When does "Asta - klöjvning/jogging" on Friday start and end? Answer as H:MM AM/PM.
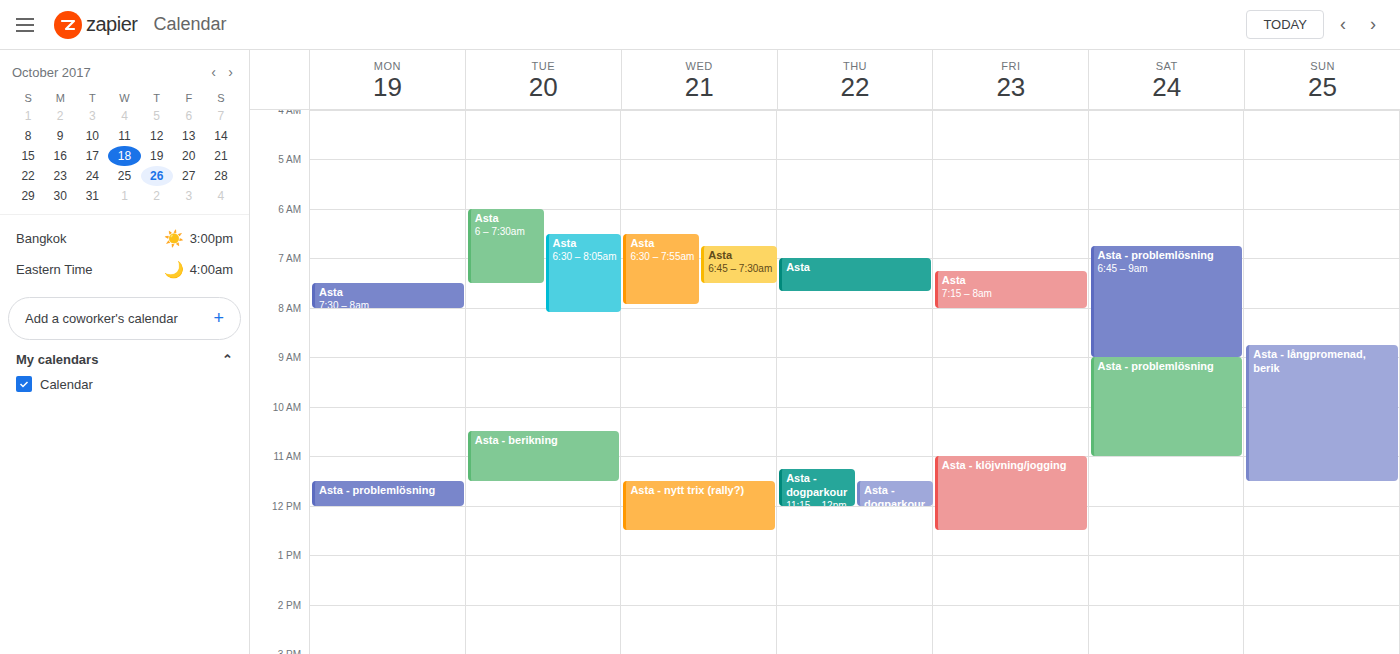
11:00 AM to 12:30 PM